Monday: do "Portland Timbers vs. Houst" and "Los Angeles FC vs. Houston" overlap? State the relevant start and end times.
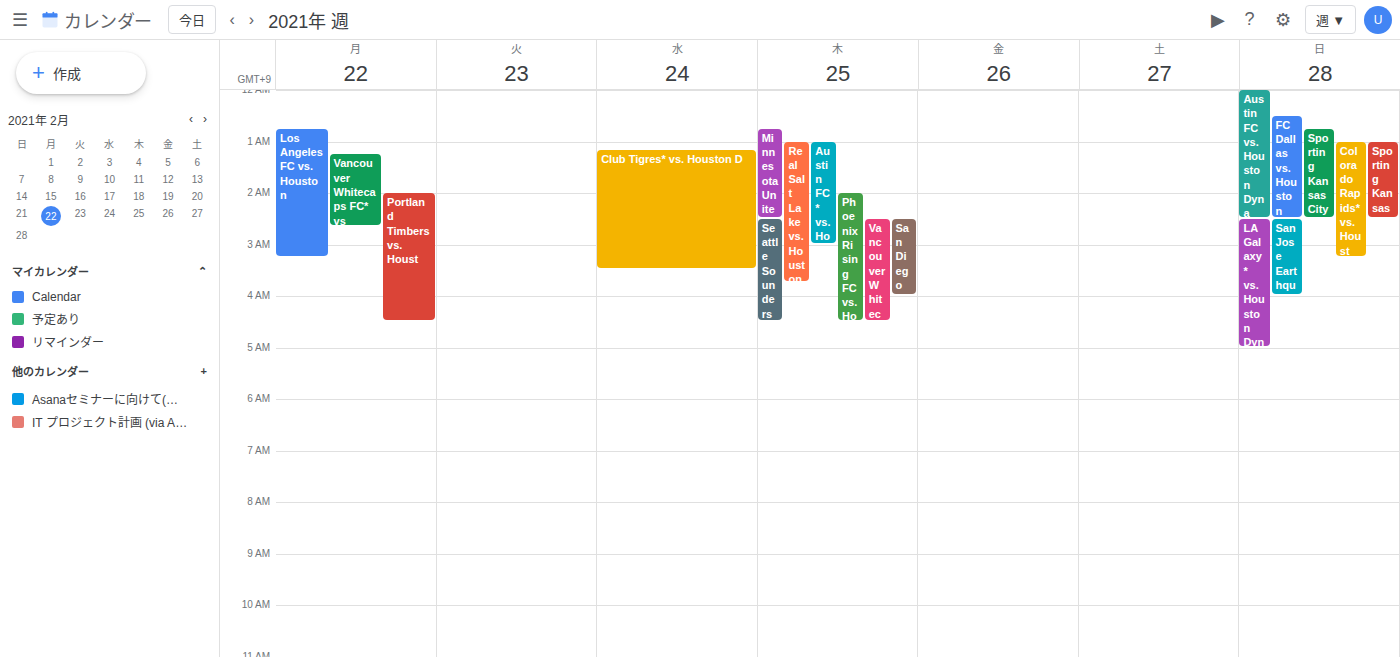
"Portland Timbers vs. Houst" starts at 2:00 AM, before "Los Angeles FC vs. Houston" ends at 3:15 AM -- they overlap.